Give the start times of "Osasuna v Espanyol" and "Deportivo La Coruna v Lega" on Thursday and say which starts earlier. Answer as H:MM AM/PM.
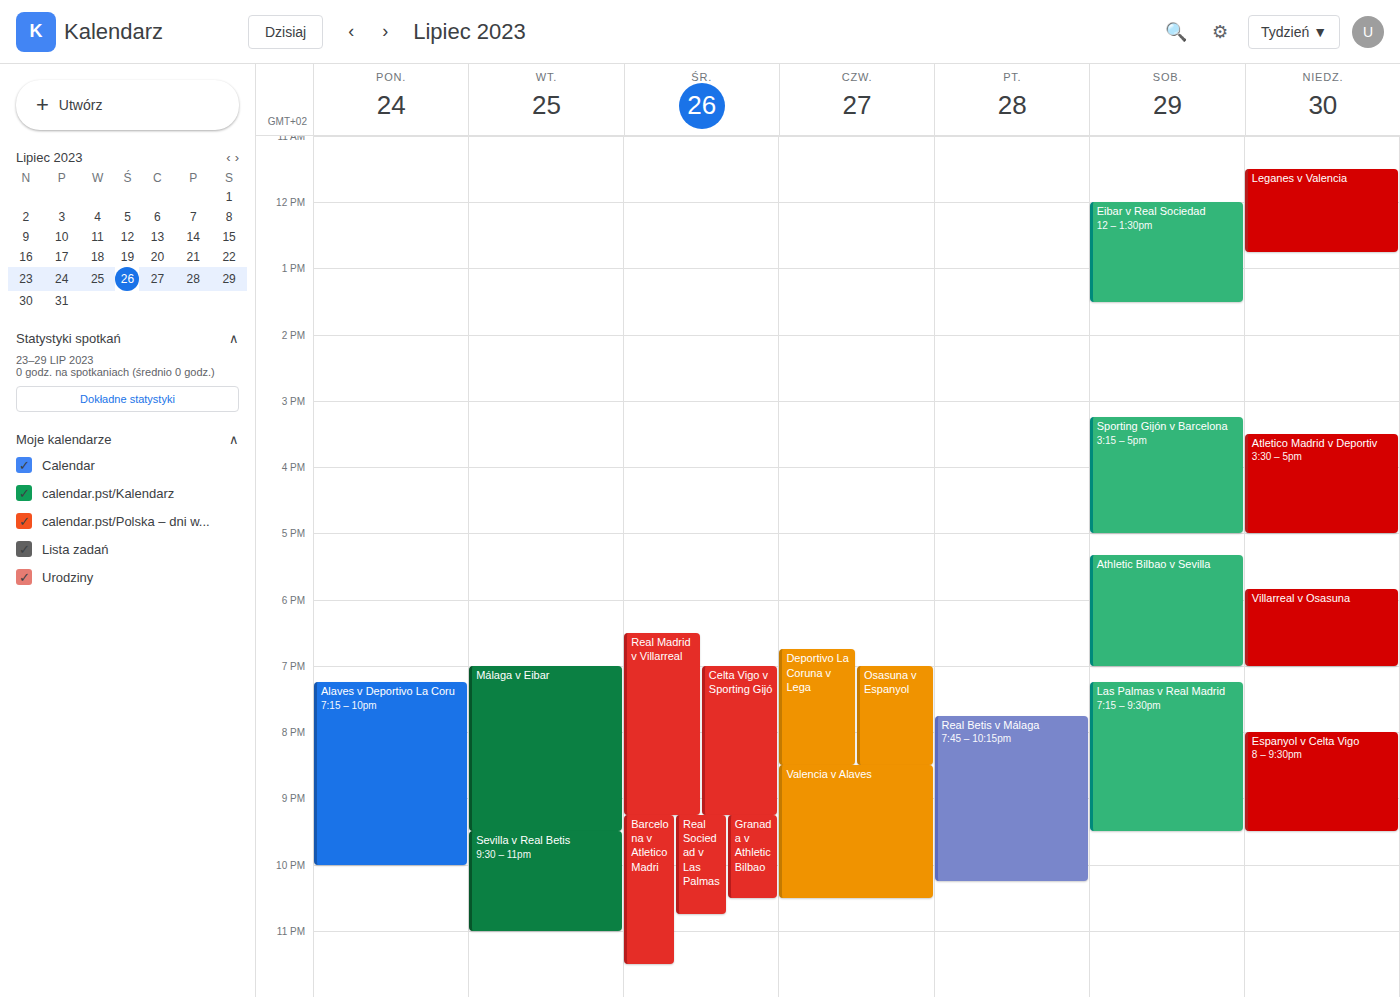
"Deportivo La Coruna v Lega" 6:45 PM; "Osasuna v Espanyol" 7:00 PM.